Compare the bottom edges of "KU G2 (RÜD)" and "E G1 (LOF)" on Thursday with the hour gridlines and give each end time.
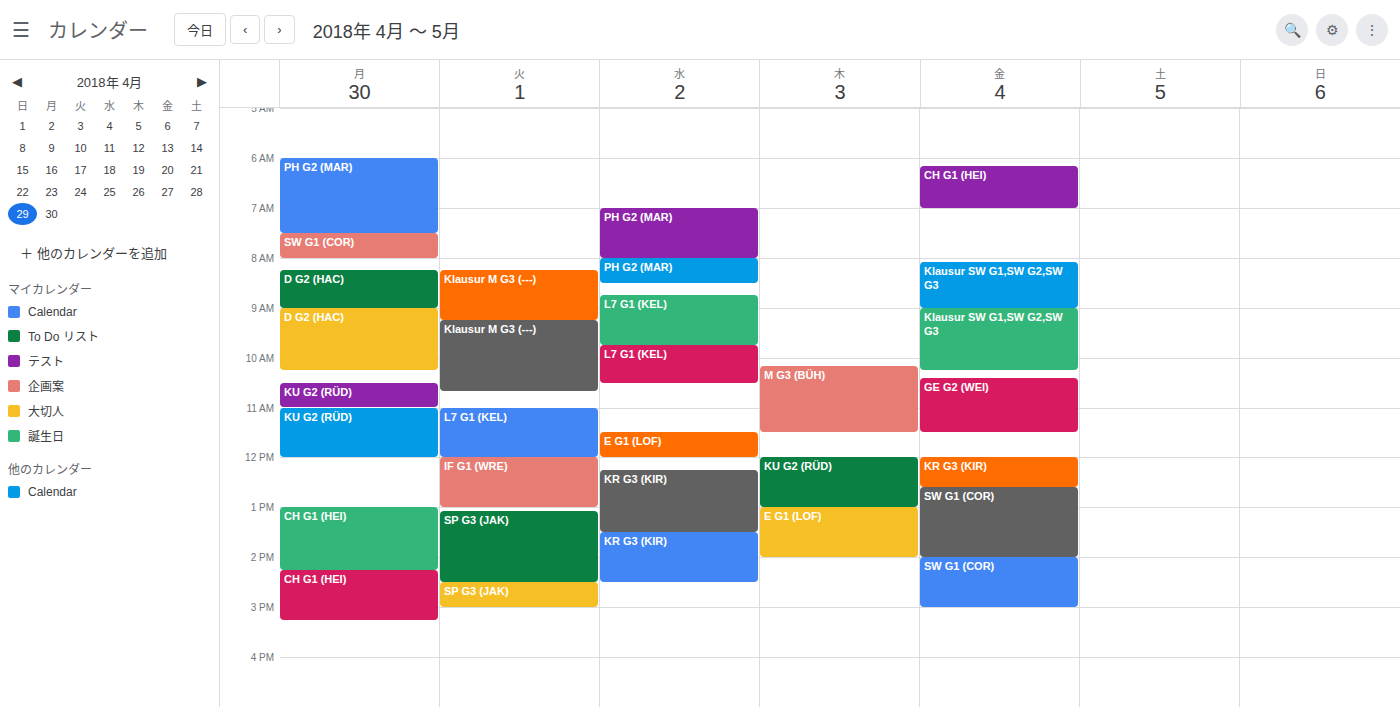
"KU G2 (RÜD)": 1:00 PM, exactly on the 1 PM line. "E G1 (LOF)": 2:00 PM, exactly on the 2 PM line.